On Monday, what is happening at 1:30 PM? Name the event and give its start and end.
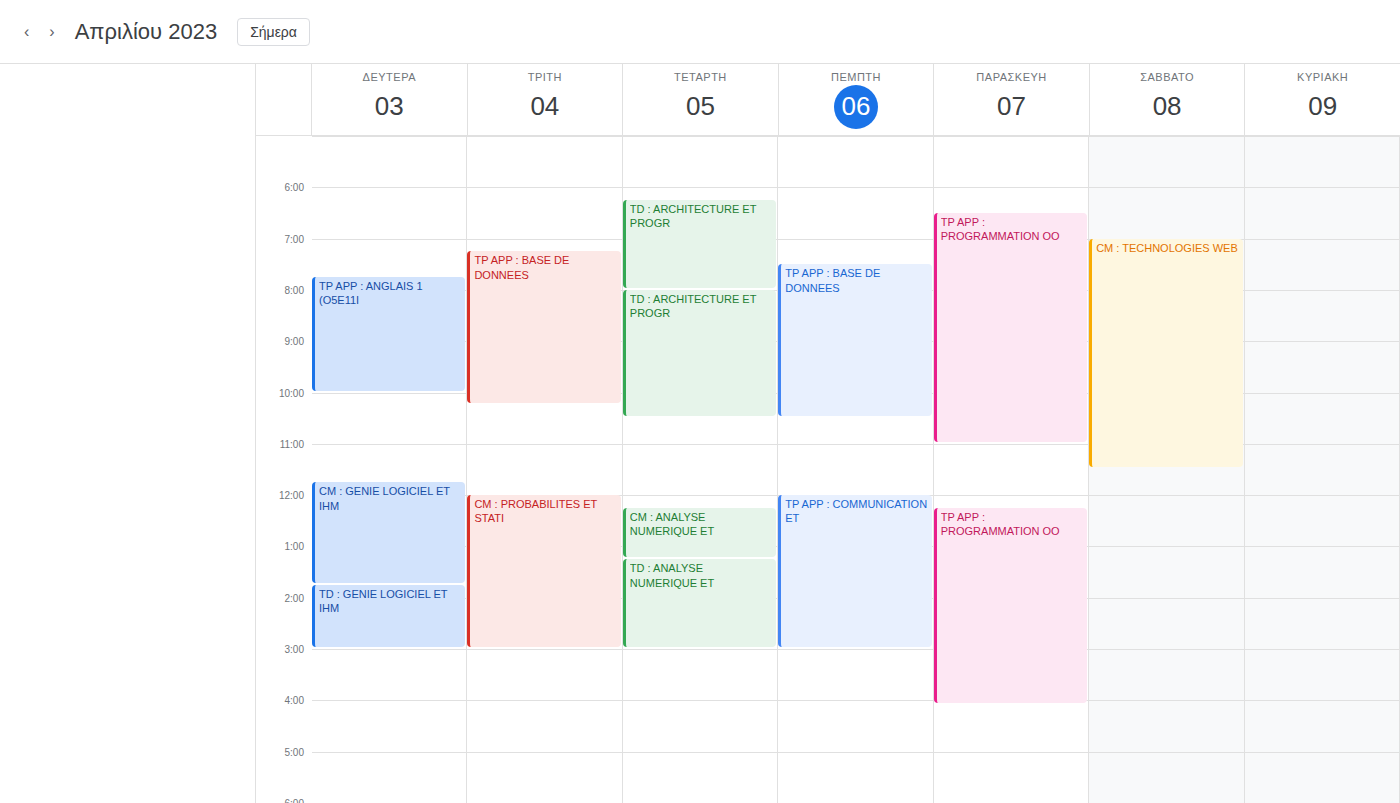
"CM : GENIE LOGICIEL ET IHM", 11:45 AM to 1:45 PM